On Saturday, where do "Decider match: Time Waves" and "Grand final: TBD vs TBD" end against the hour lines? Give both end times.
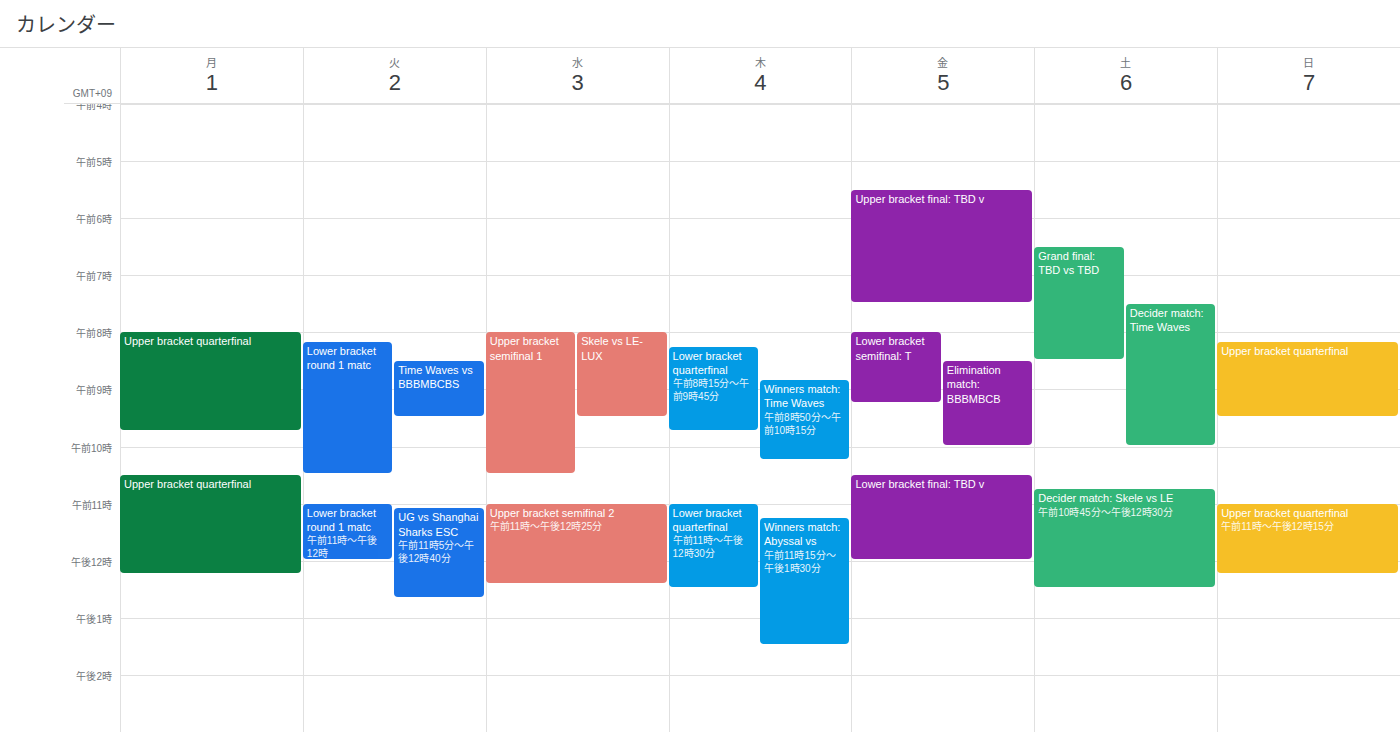
"Decider match: Time Waves": 10:00 AM, exactly on the 10 AM line. "Grand final: TBD vs TBD": 8:30 AM, halfway between the 8 AM and 9 AM lines.